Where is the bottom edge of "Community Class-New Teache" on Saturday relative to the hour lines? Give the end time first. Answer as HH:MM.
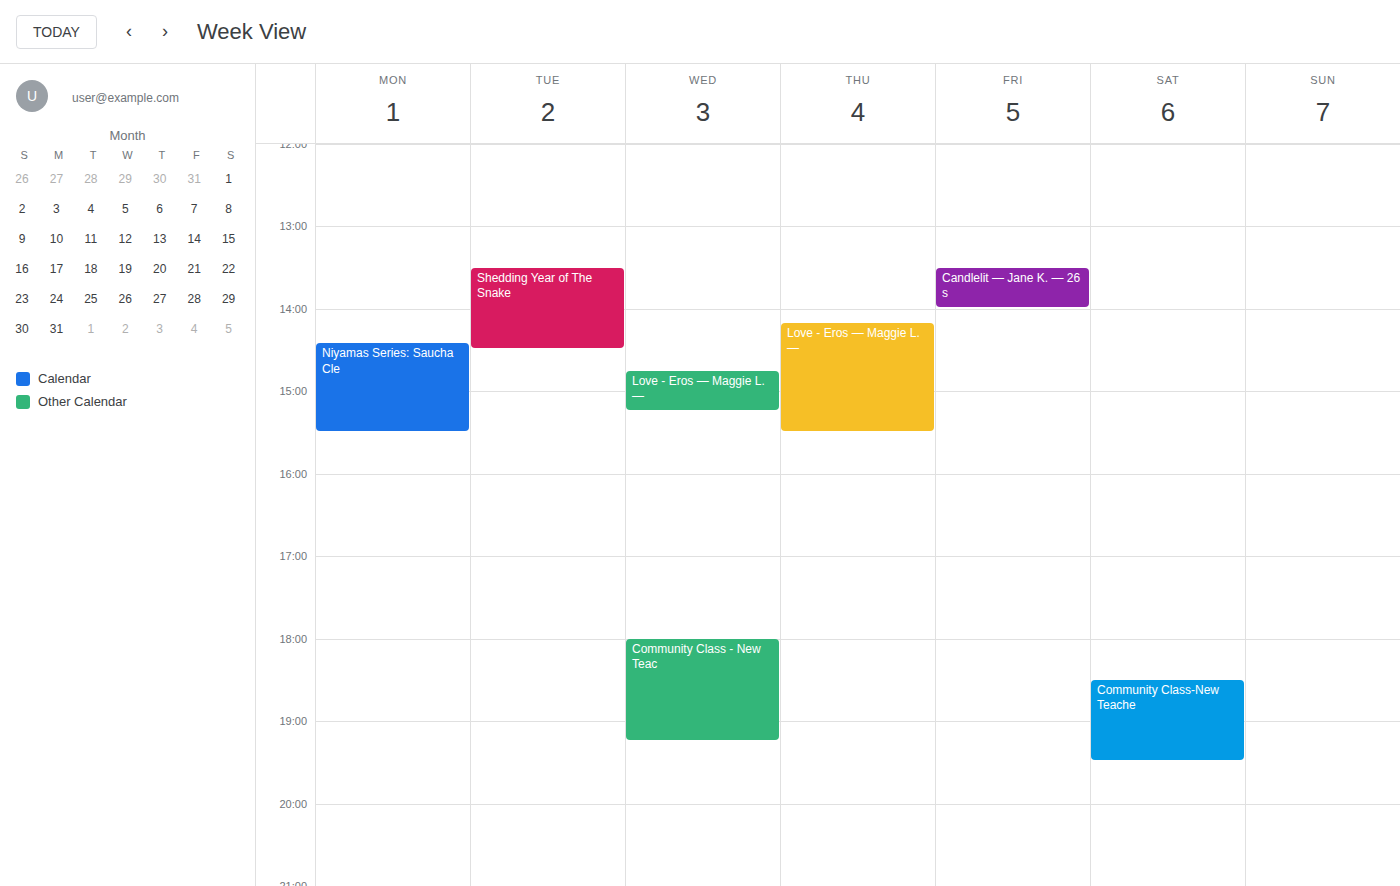
19:30 -- halfway between the 19:00 and 20:00 lines.